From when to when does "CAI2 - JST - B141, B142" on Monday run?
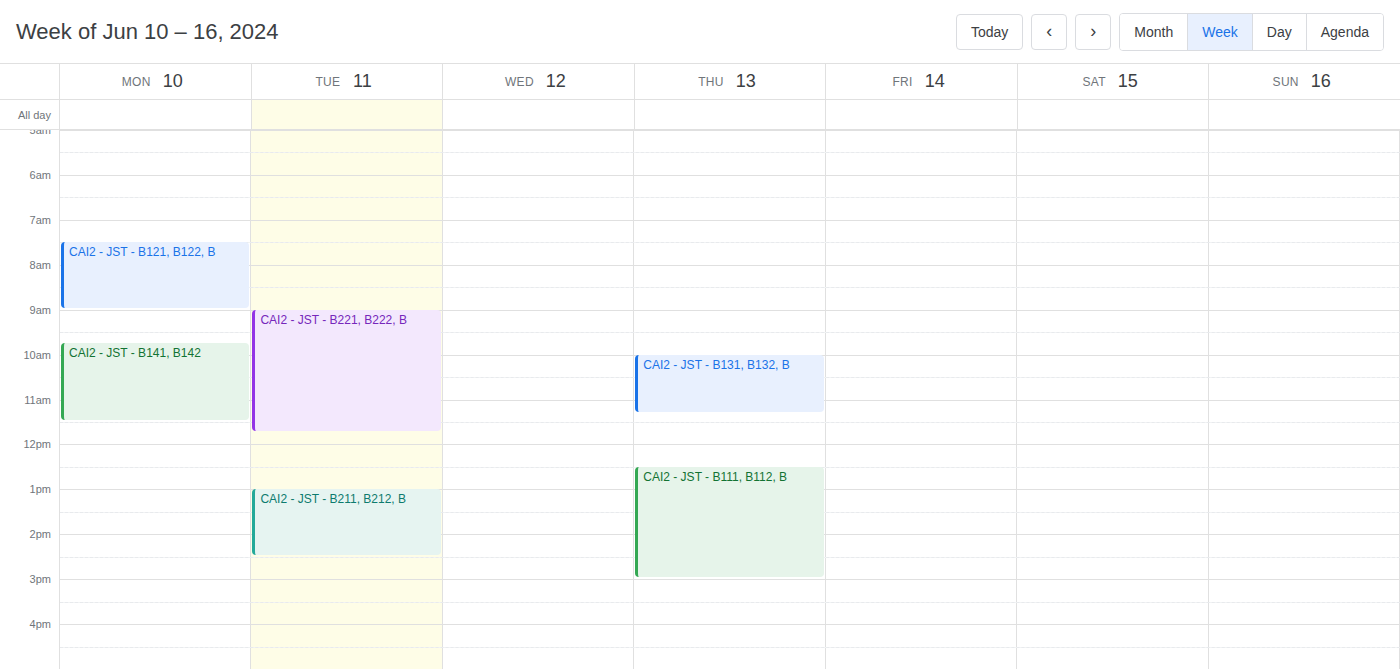
09:45 to 11:30